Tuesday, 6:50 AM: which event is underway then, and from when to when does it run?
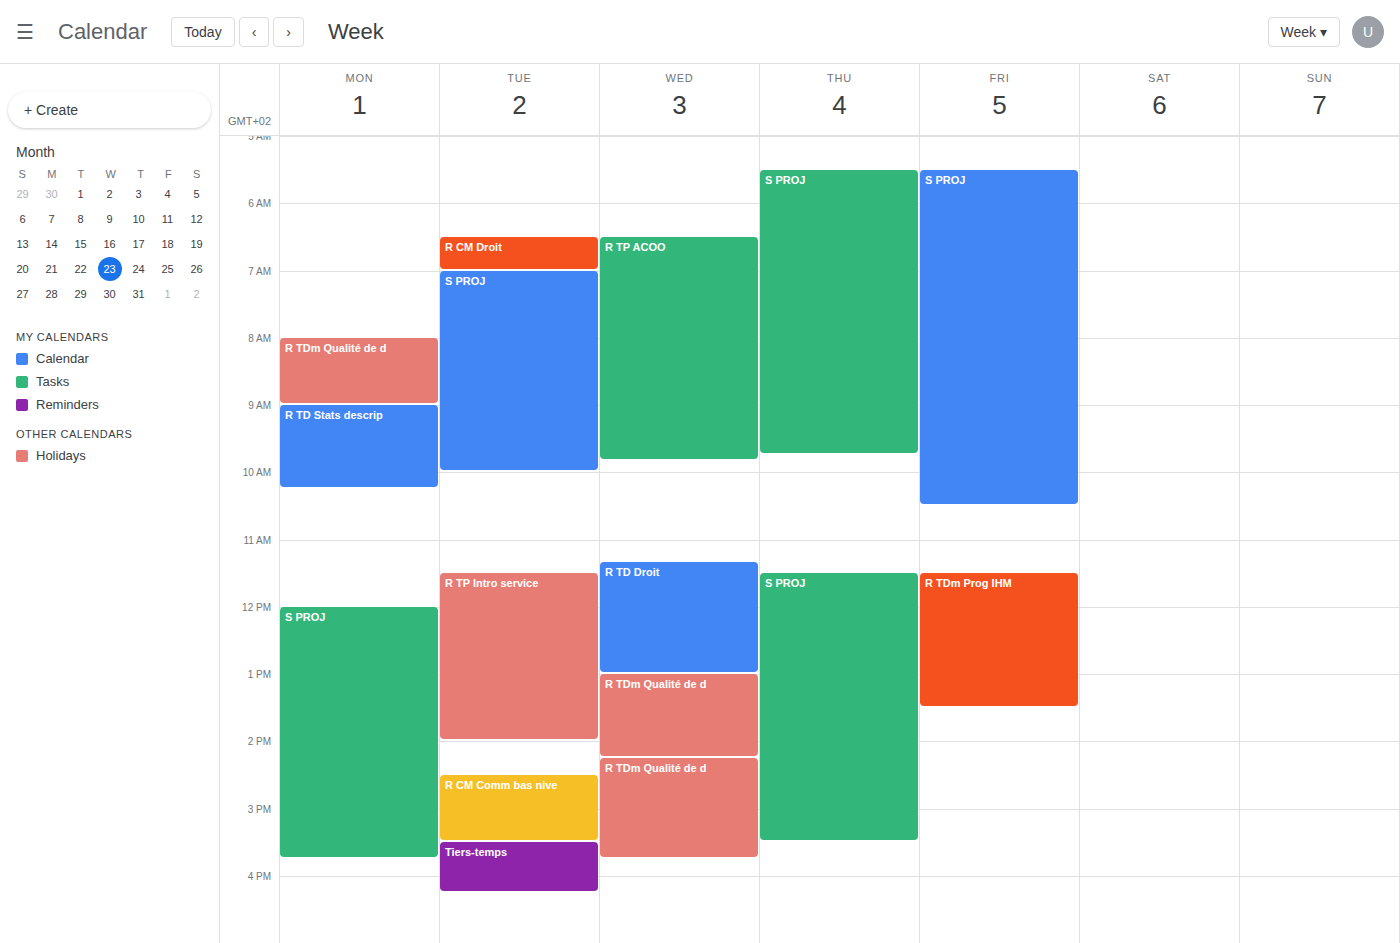
"R CM Droit", 6:30 AM to 7:00 AM